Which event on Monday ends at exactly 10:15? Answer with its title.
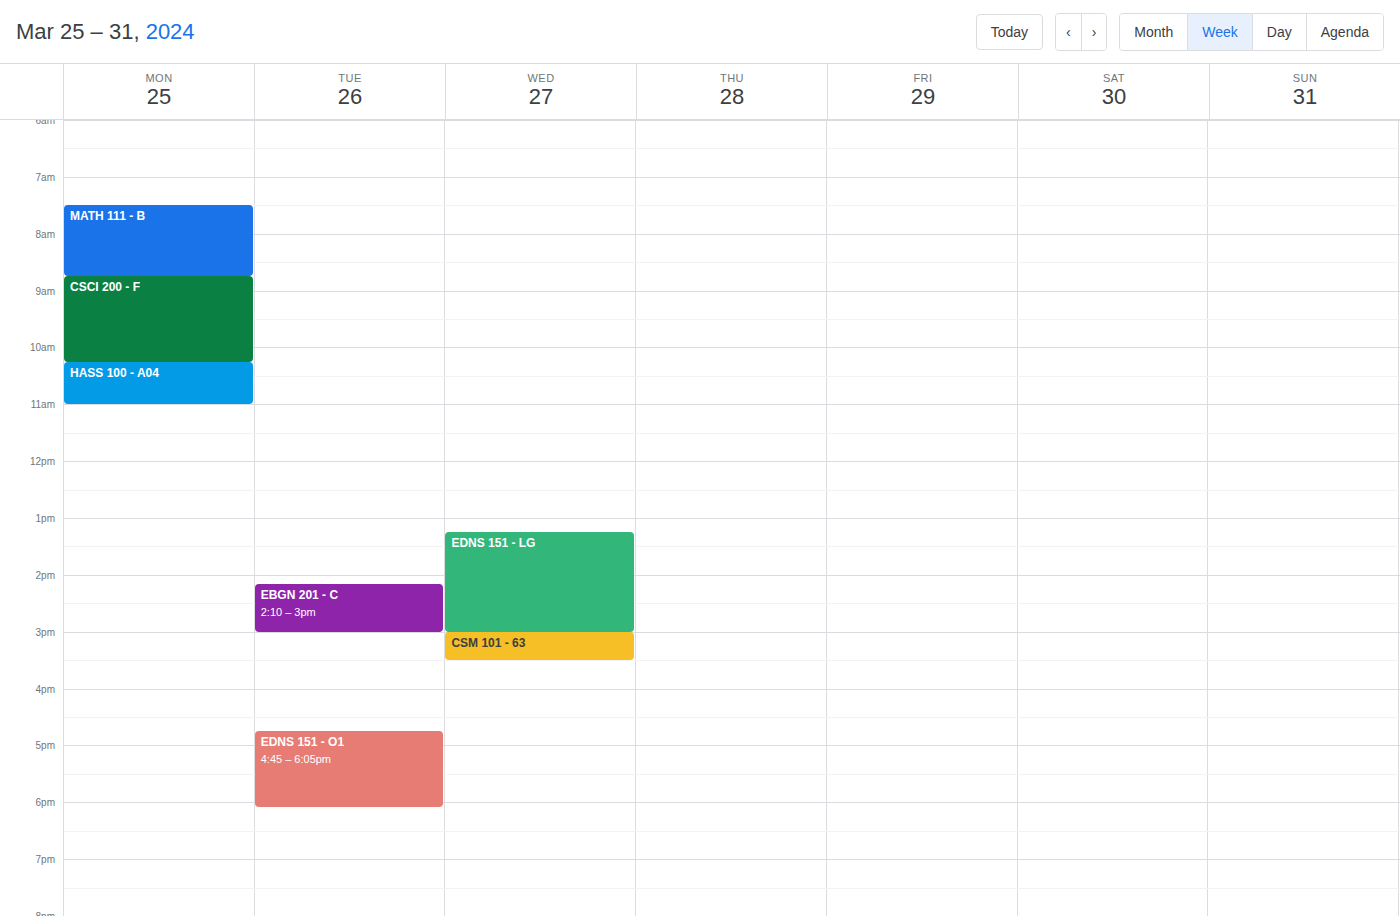
"CSCI 200 - F"